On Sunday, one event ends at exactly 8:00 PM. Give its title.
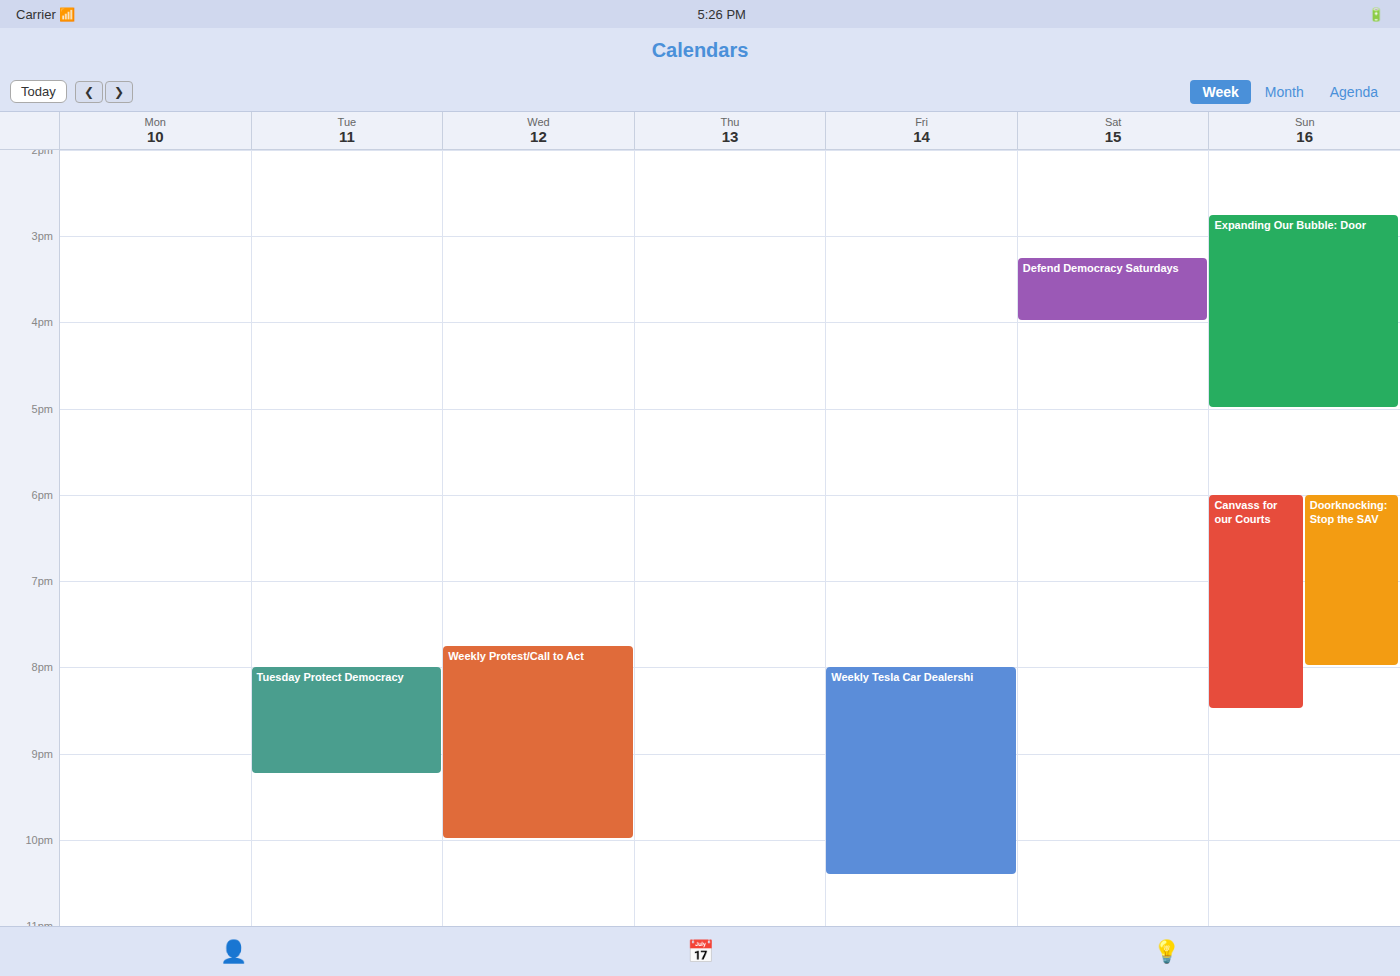
"Doorknocking: Stop the SAV"